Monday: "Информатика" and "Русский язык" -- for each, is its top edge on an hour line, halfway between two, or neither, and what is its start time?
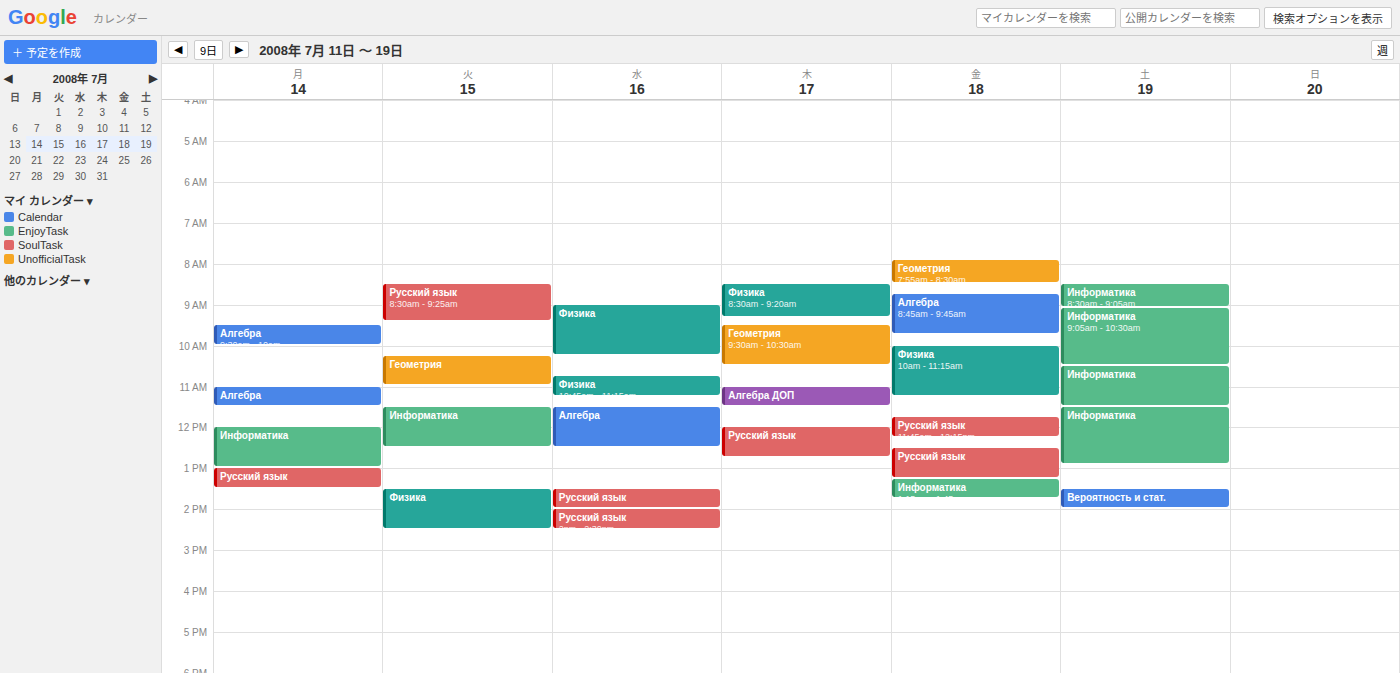
"Информатика": 12:00 PM, exactly on the 12 PM line. "Русский язык": 1:00 PM, exactly on the 1 PM line.